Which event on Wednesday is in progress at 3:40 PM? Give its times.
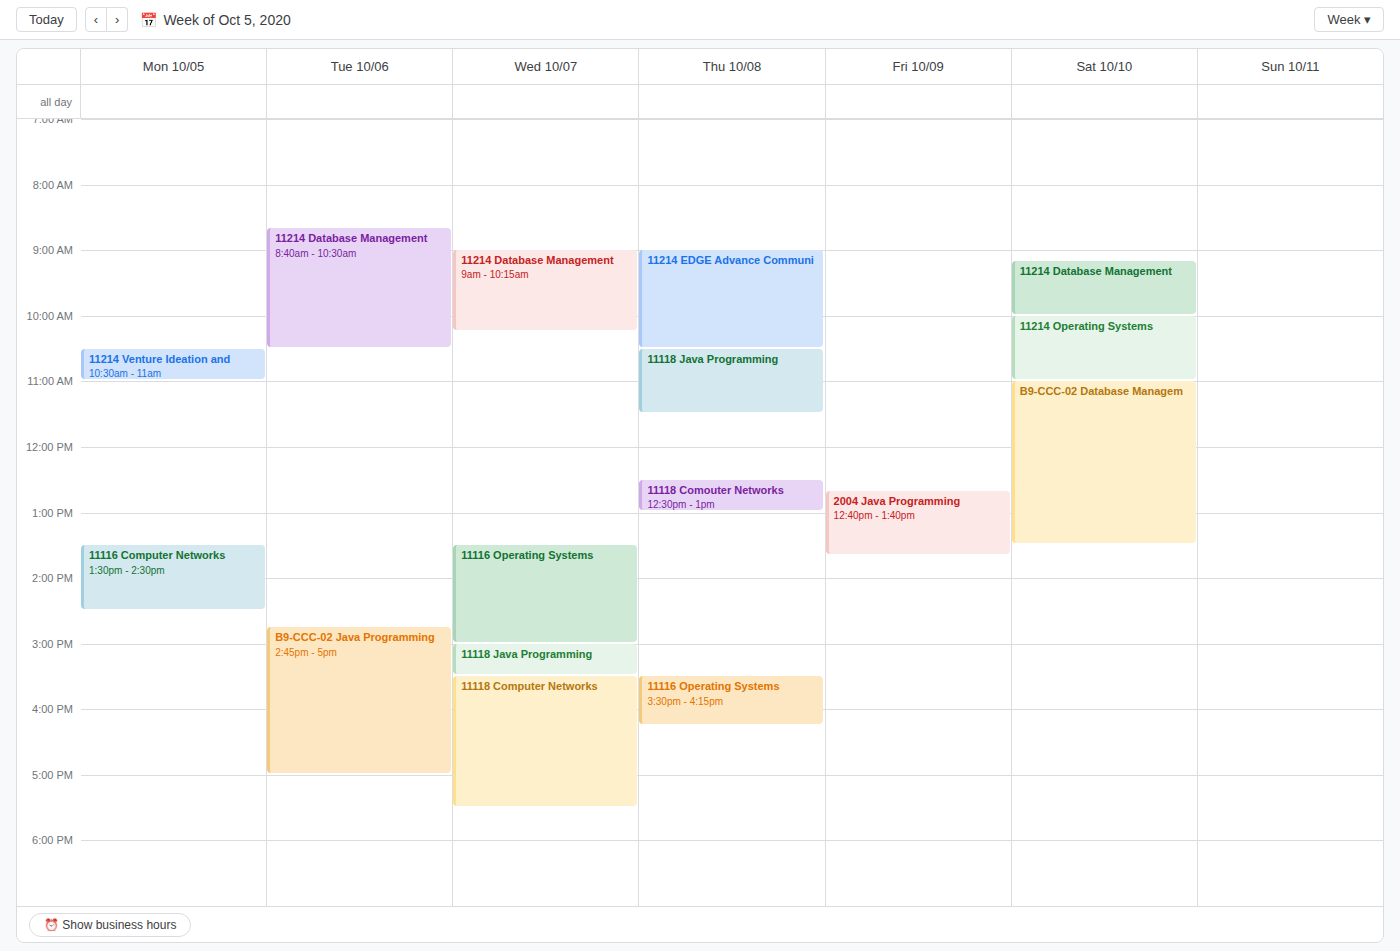
"11118 Computer Networks", 3:30 PM to 5:30 PM